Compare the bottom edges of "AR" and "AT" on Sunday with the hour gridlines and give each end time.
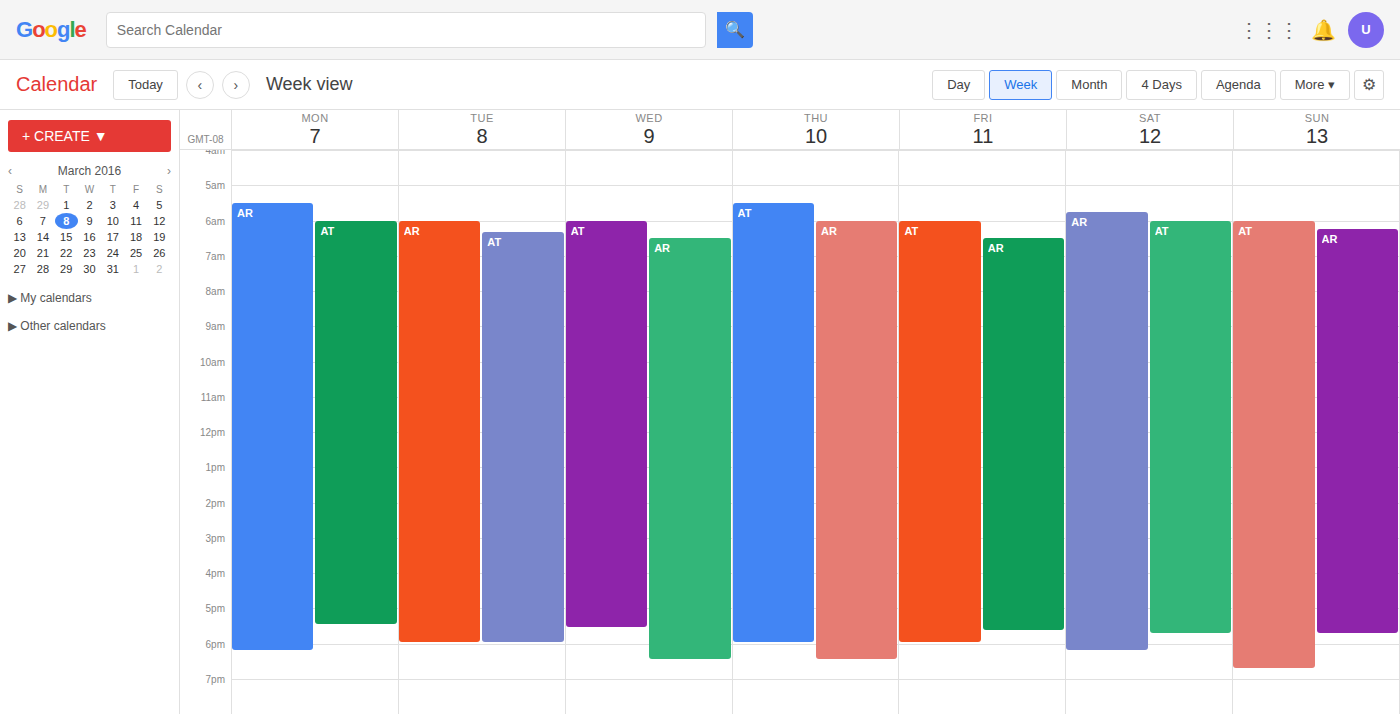
"AR": 5:45 PM, neither: three quarters of the way from the 5 PM line to the 6 PM line. "AT": 6:45 PM, neither: three quarters of the way from the 6 PM line to the 7 PM line.